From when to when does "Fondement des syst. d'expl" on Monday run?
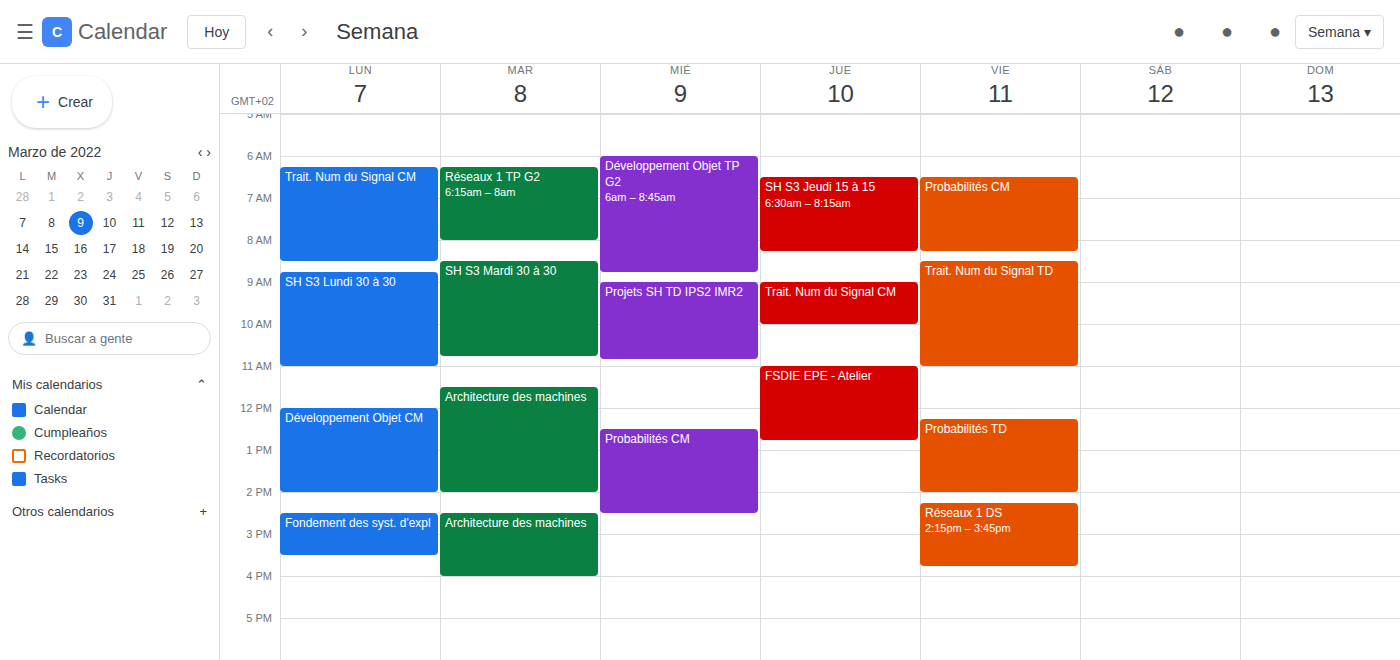
14:30 to 15:30